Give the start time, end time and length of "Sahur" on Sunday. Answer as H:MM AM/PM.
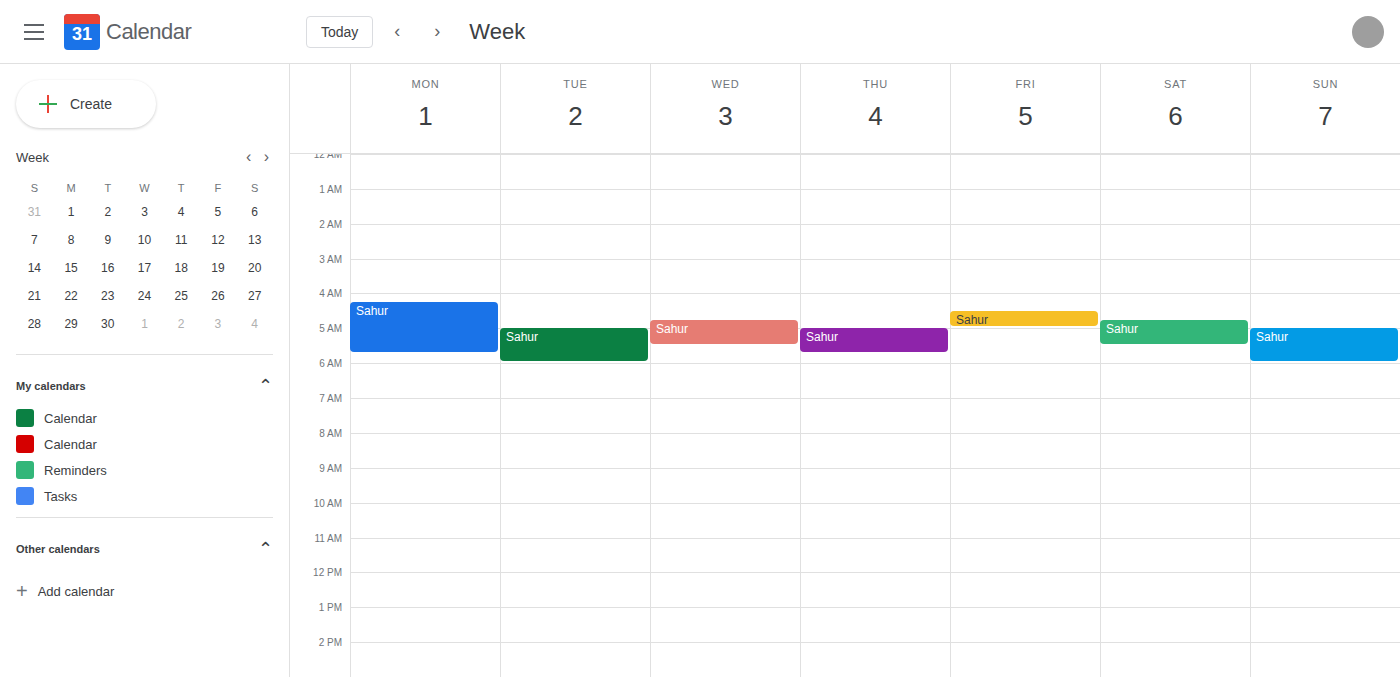
5:00 AM to 6:00 AM, 1 hour